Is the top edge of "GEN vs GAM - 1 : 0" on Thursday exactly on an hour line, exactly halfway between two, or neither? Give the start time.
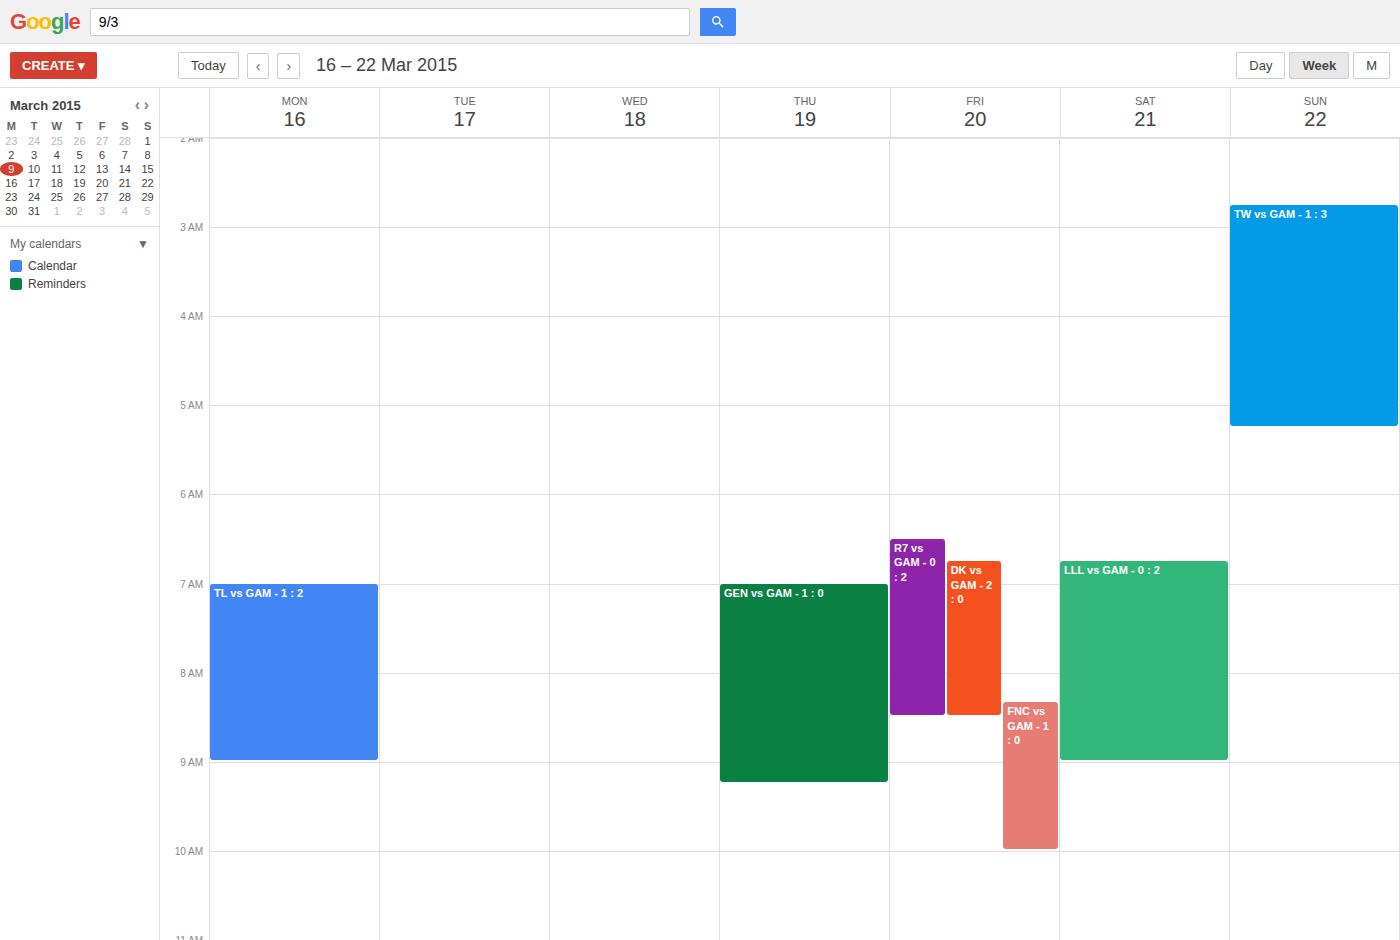
07:00 -- exactly on the 07:00 line.